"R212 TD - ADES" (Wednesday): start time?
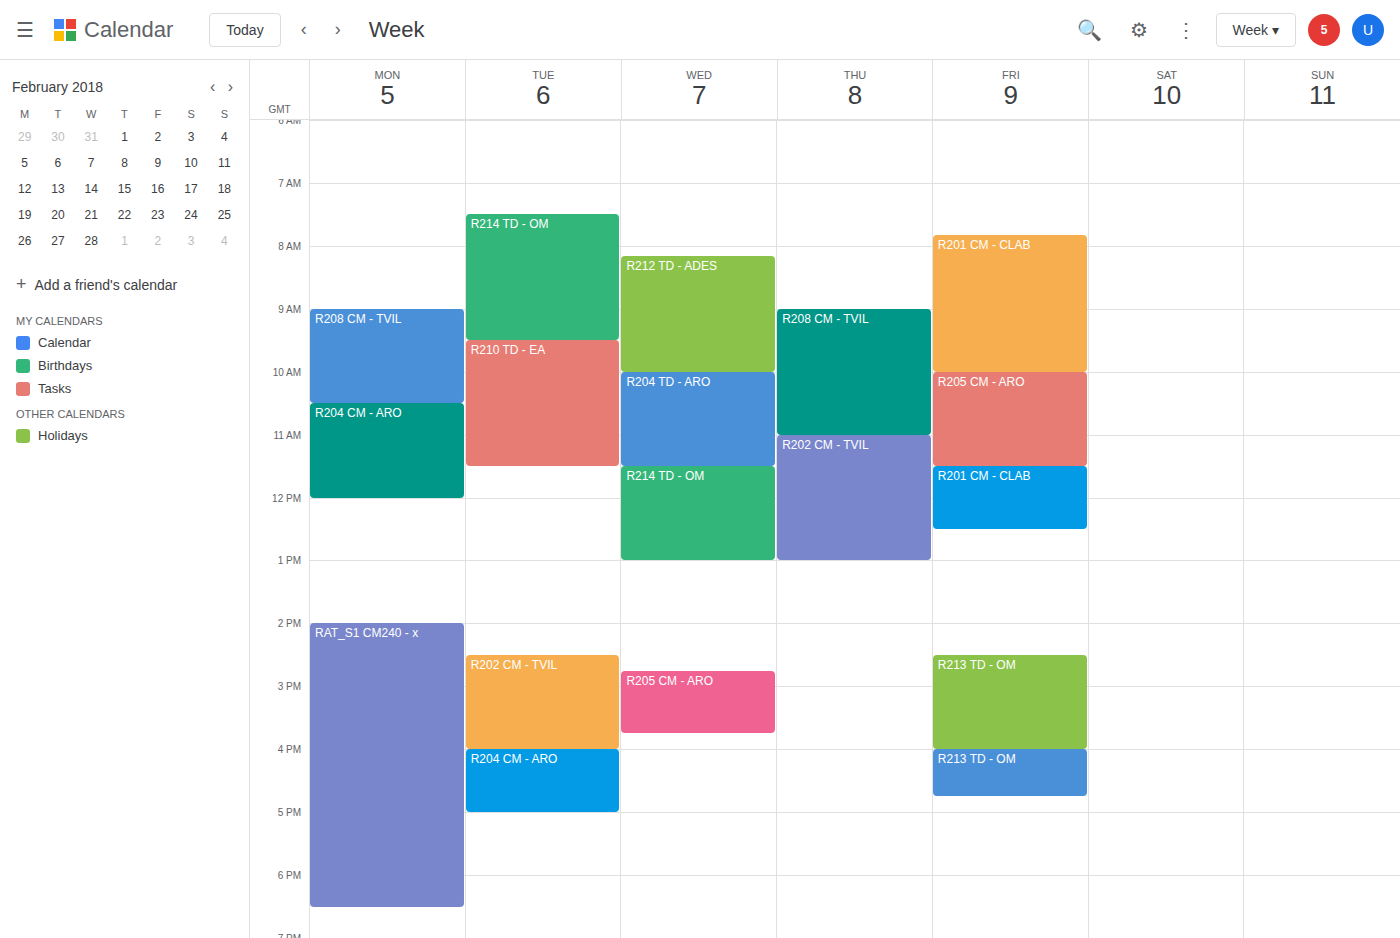
8:10 AM